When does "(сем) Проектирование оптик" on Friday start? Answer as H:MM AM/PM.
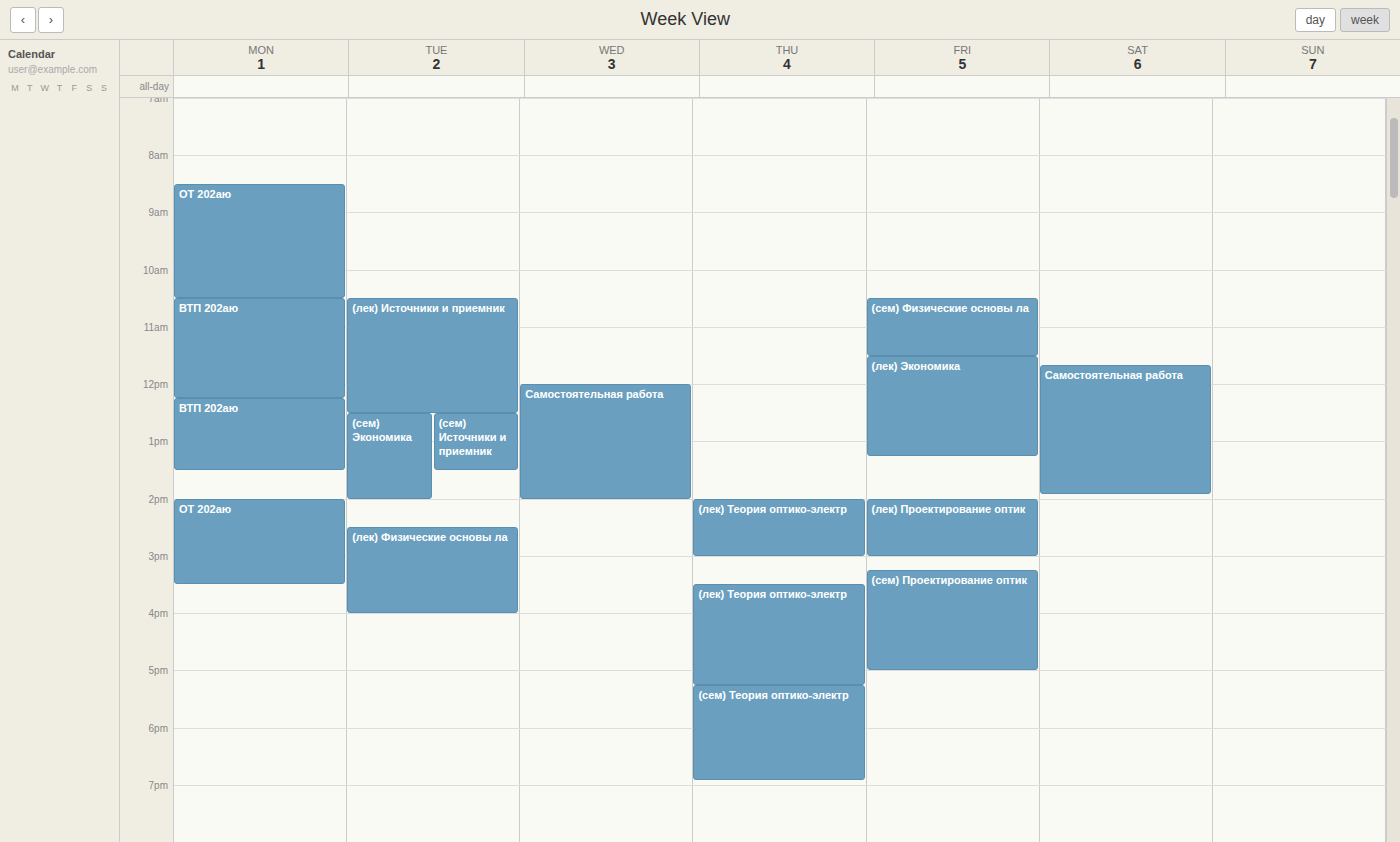
3:15 PM